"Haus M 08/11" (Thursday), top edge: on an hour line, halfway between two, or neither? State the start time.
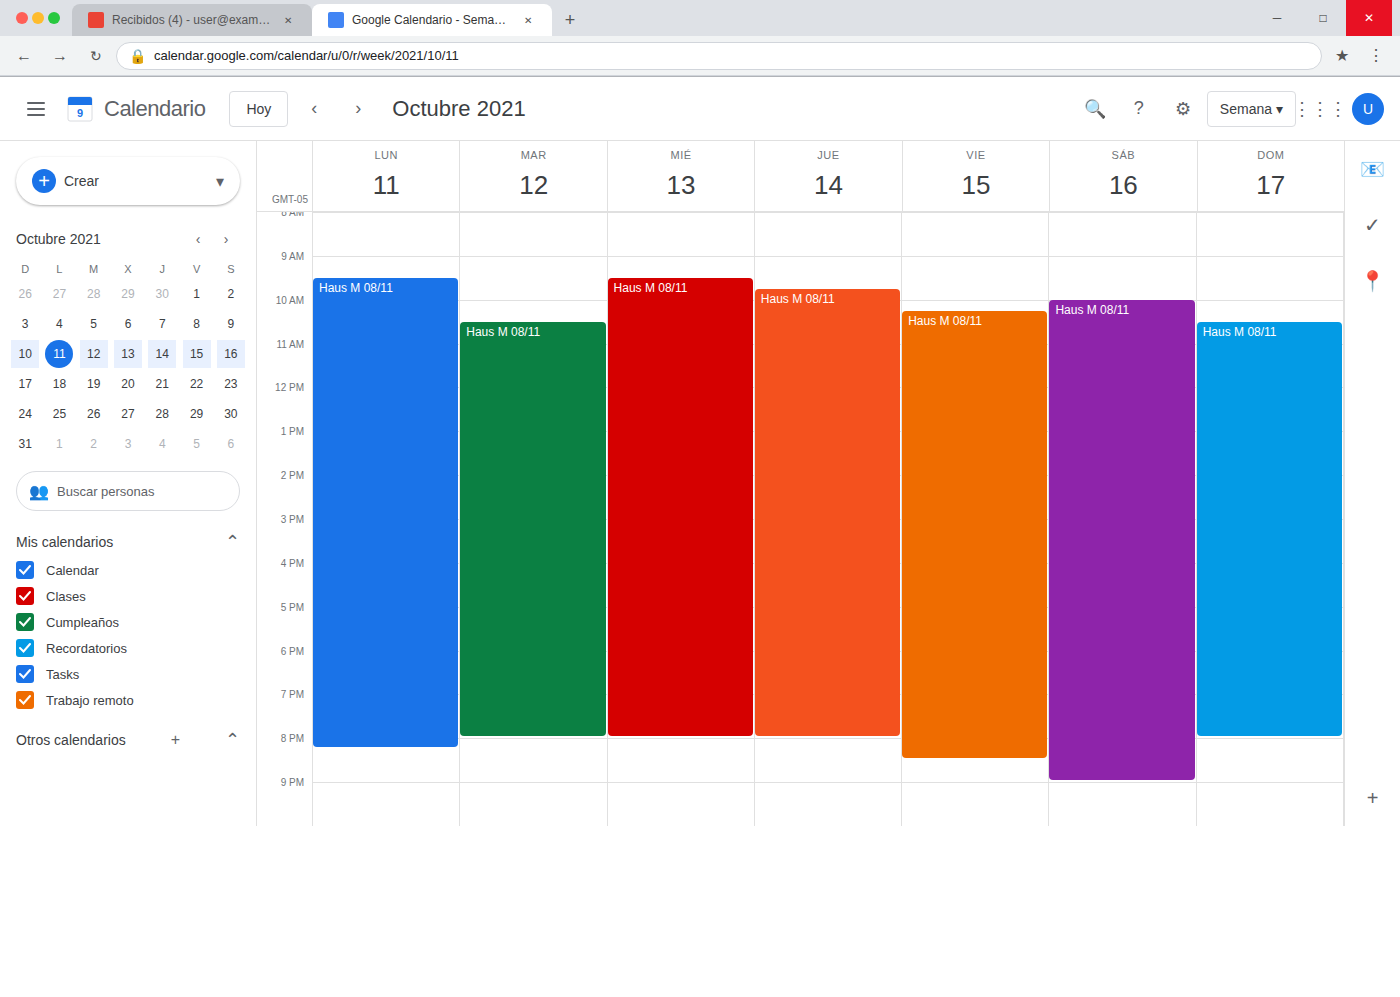
9:45 AM -- neither: three quarters of the way from the 9 AM line to the 10 AM line.